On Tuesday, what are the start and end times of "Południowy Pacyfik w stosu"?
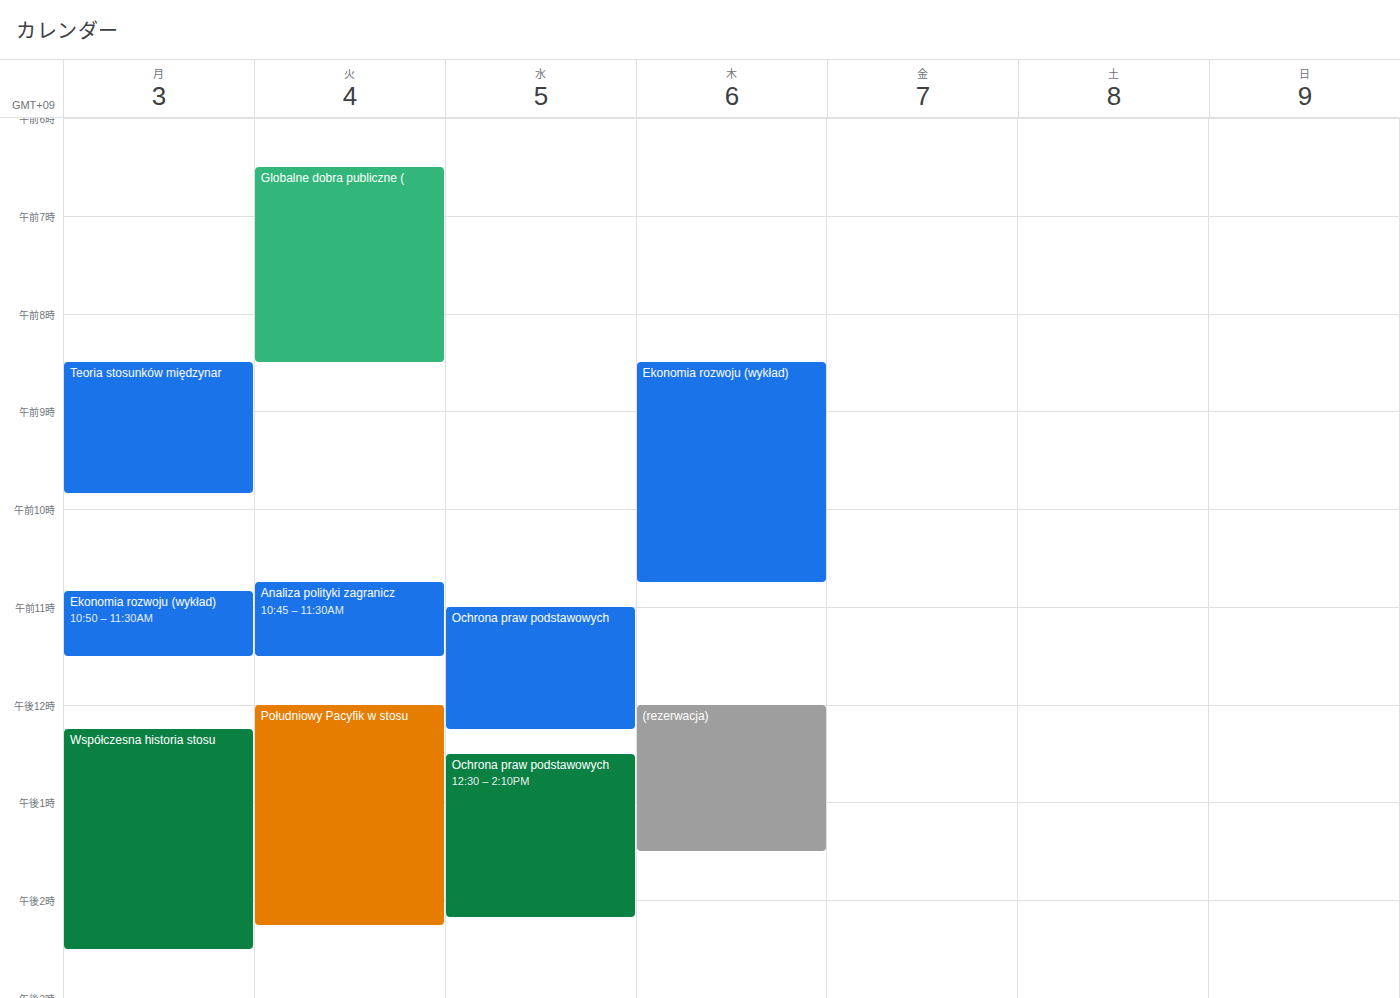
12:00 PM to 2:15 PM